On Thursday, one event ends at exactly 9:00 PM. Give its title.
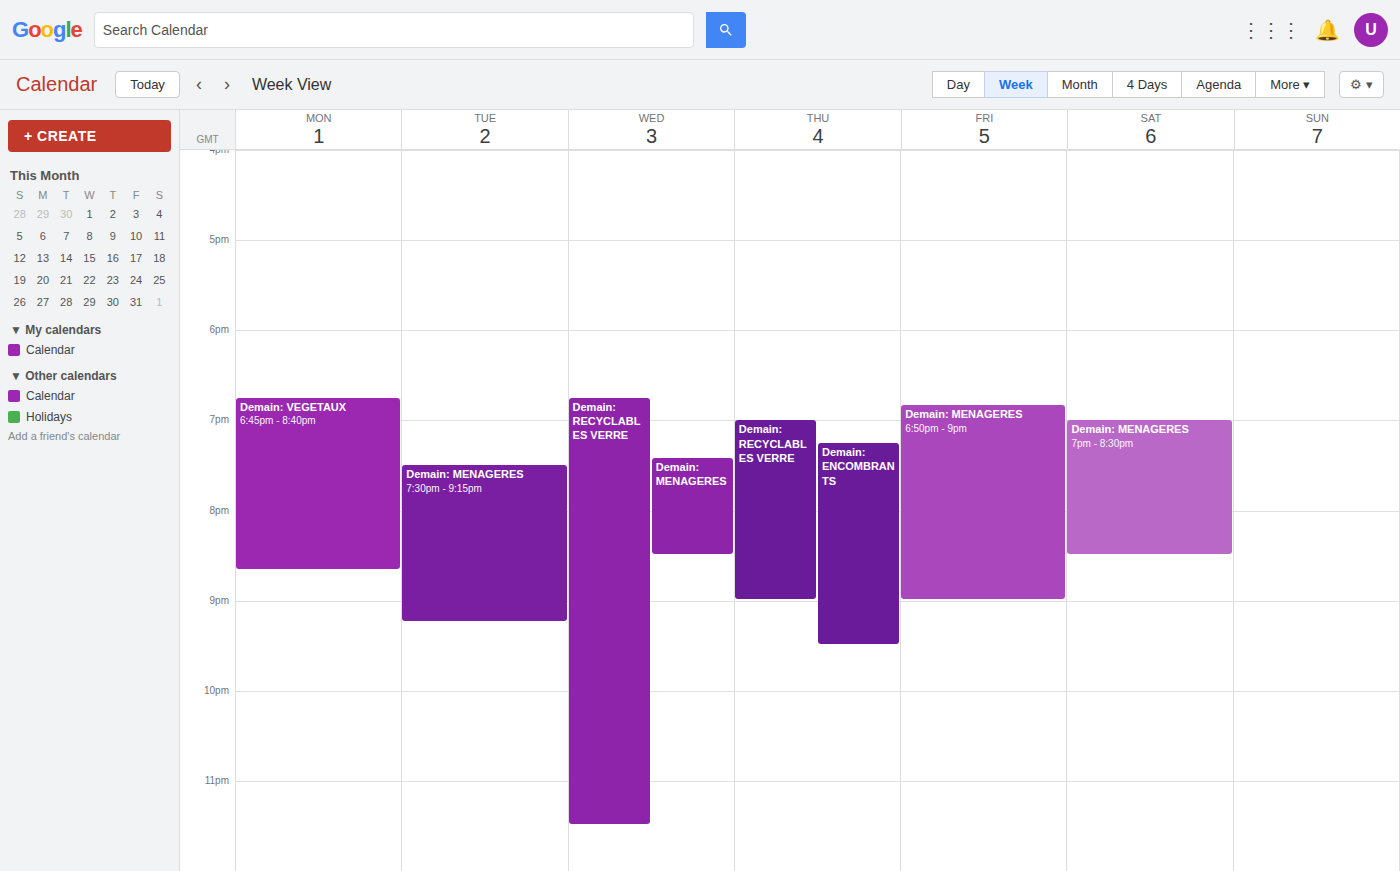
"Demain: RECYCLABLES VERRE"